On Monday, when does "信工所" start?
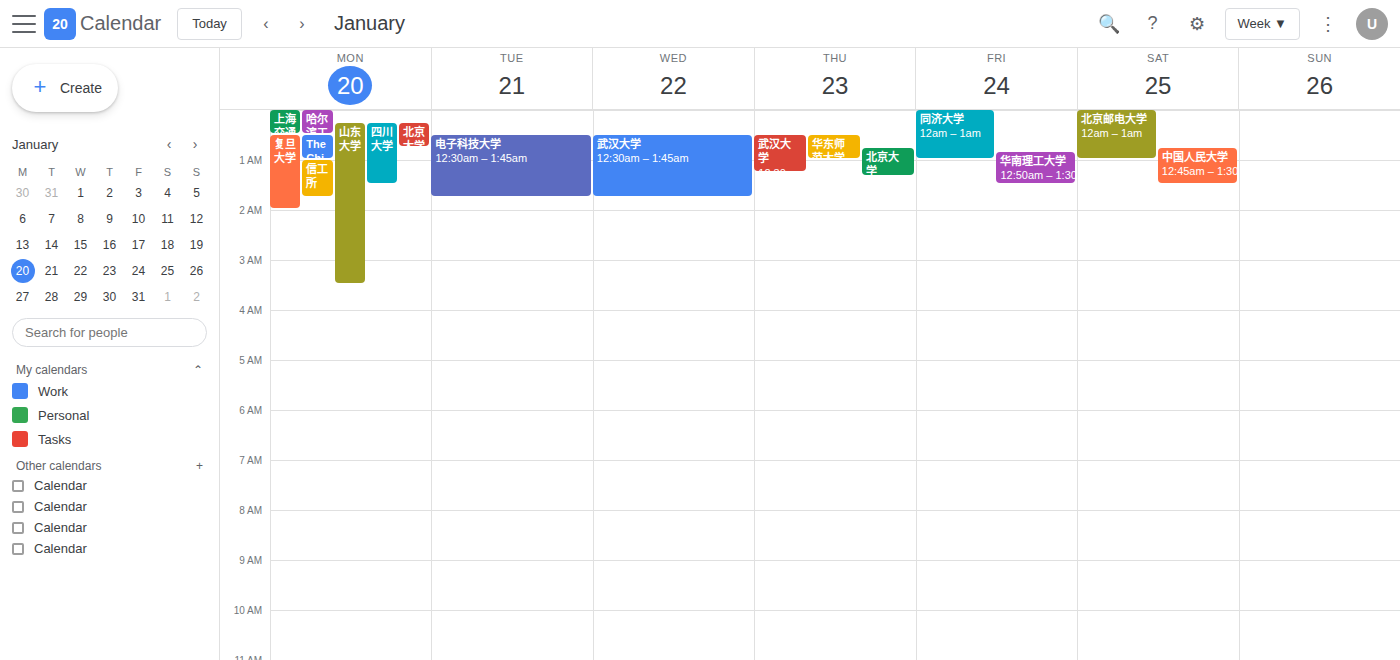
1:00 AM